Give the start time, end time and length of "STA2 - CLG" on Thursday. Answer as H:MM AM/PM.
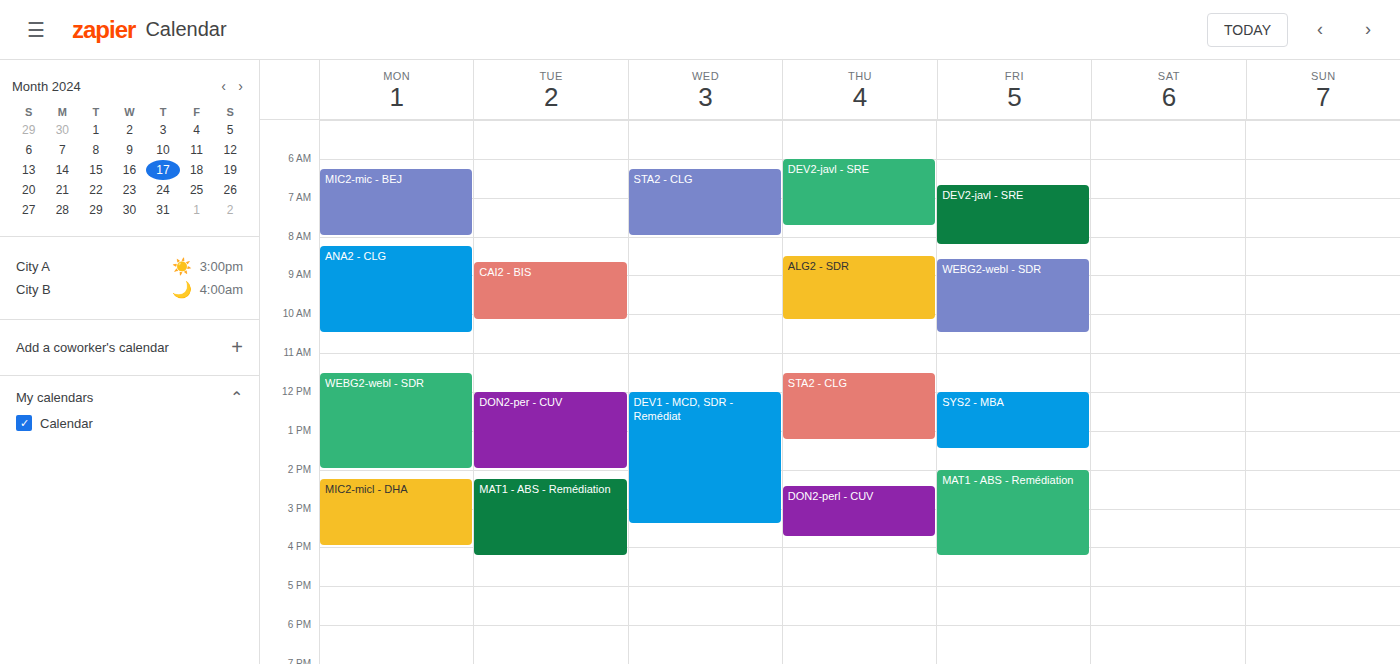
11:30 AM to 1:15 PM, 1 hour 45 minutes